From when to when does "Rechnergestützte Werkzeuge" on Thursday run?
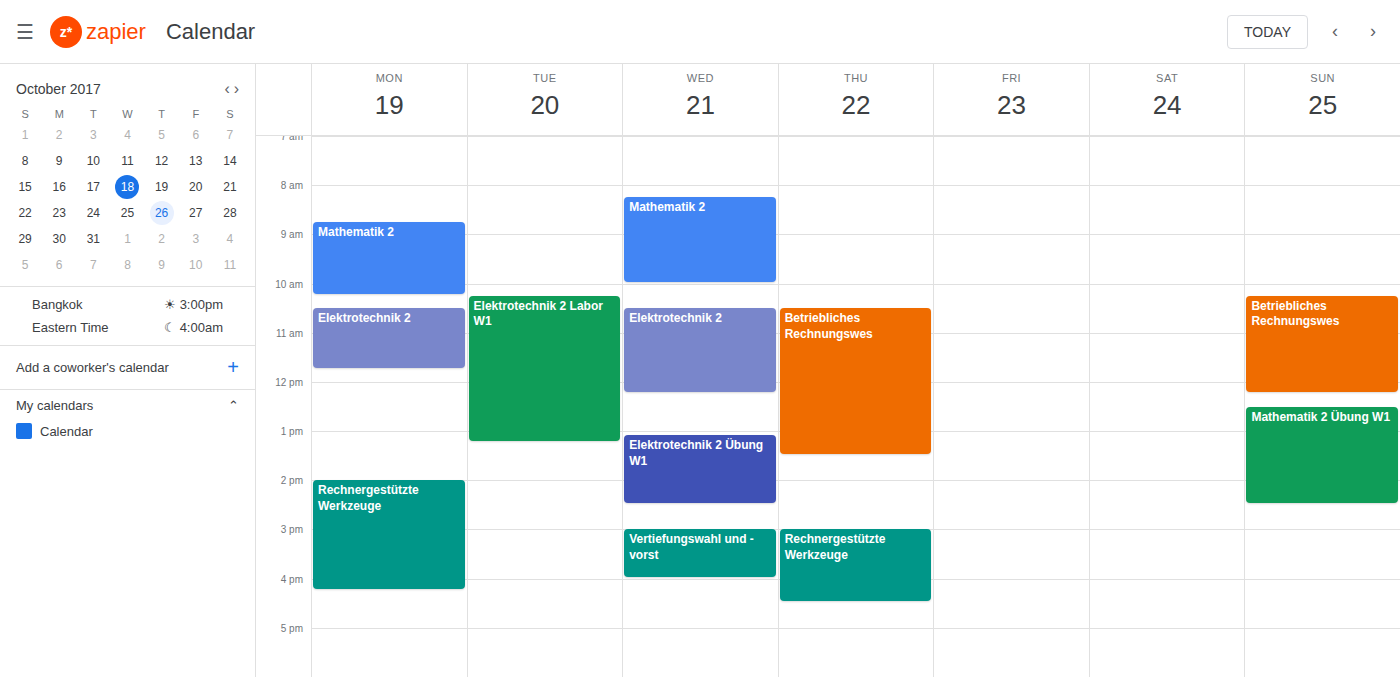
3:00 PM to 4:30 PM